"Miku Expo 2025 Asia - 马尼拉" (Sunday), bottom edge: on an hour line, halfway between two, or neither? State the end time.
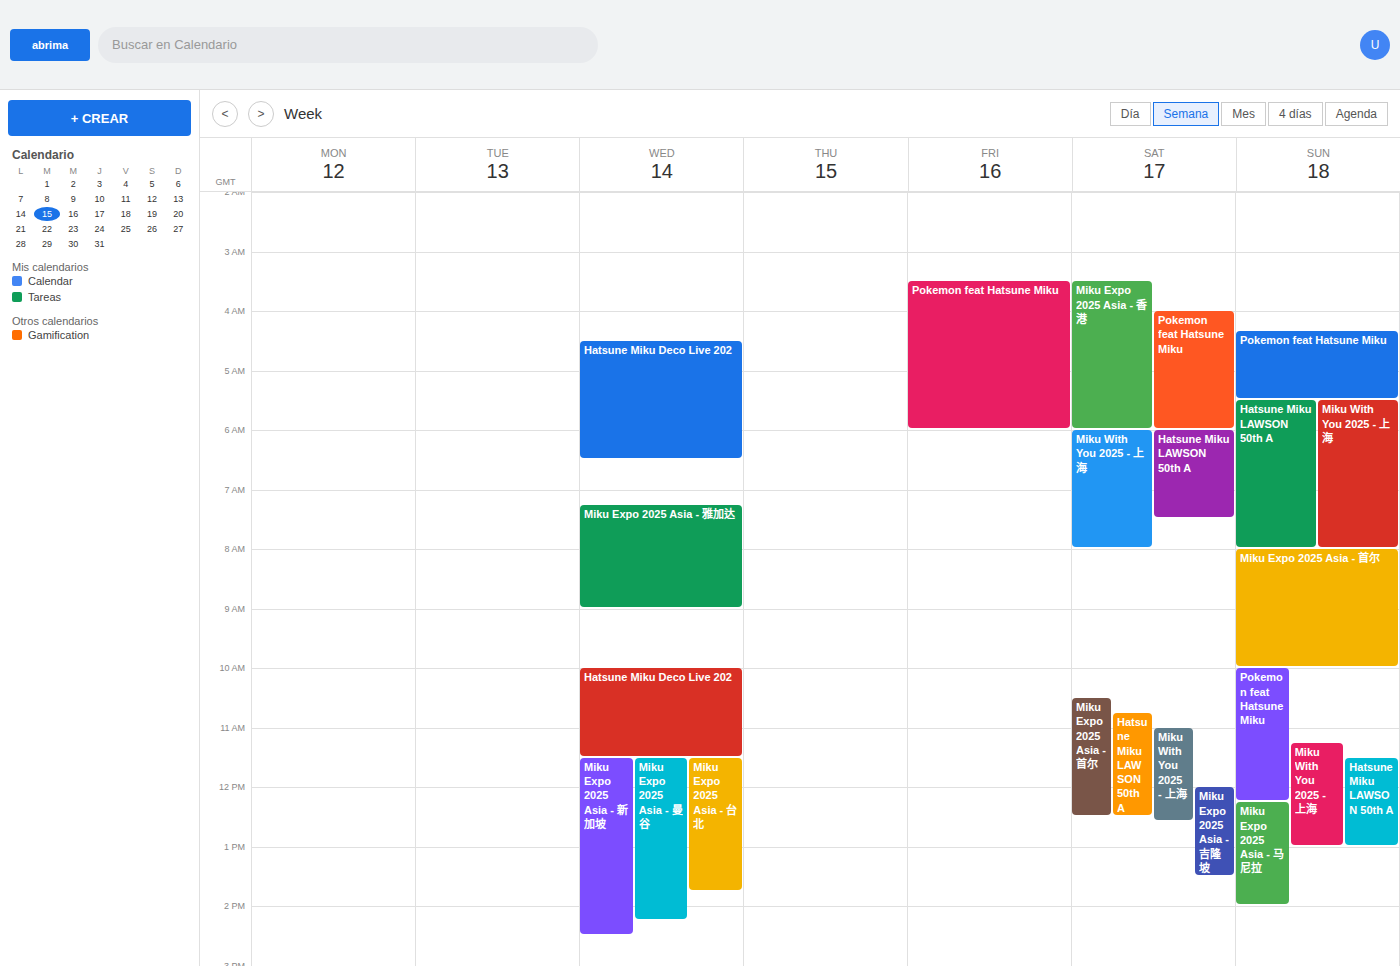
2:00 PM -- exactly on the 2 PM line.